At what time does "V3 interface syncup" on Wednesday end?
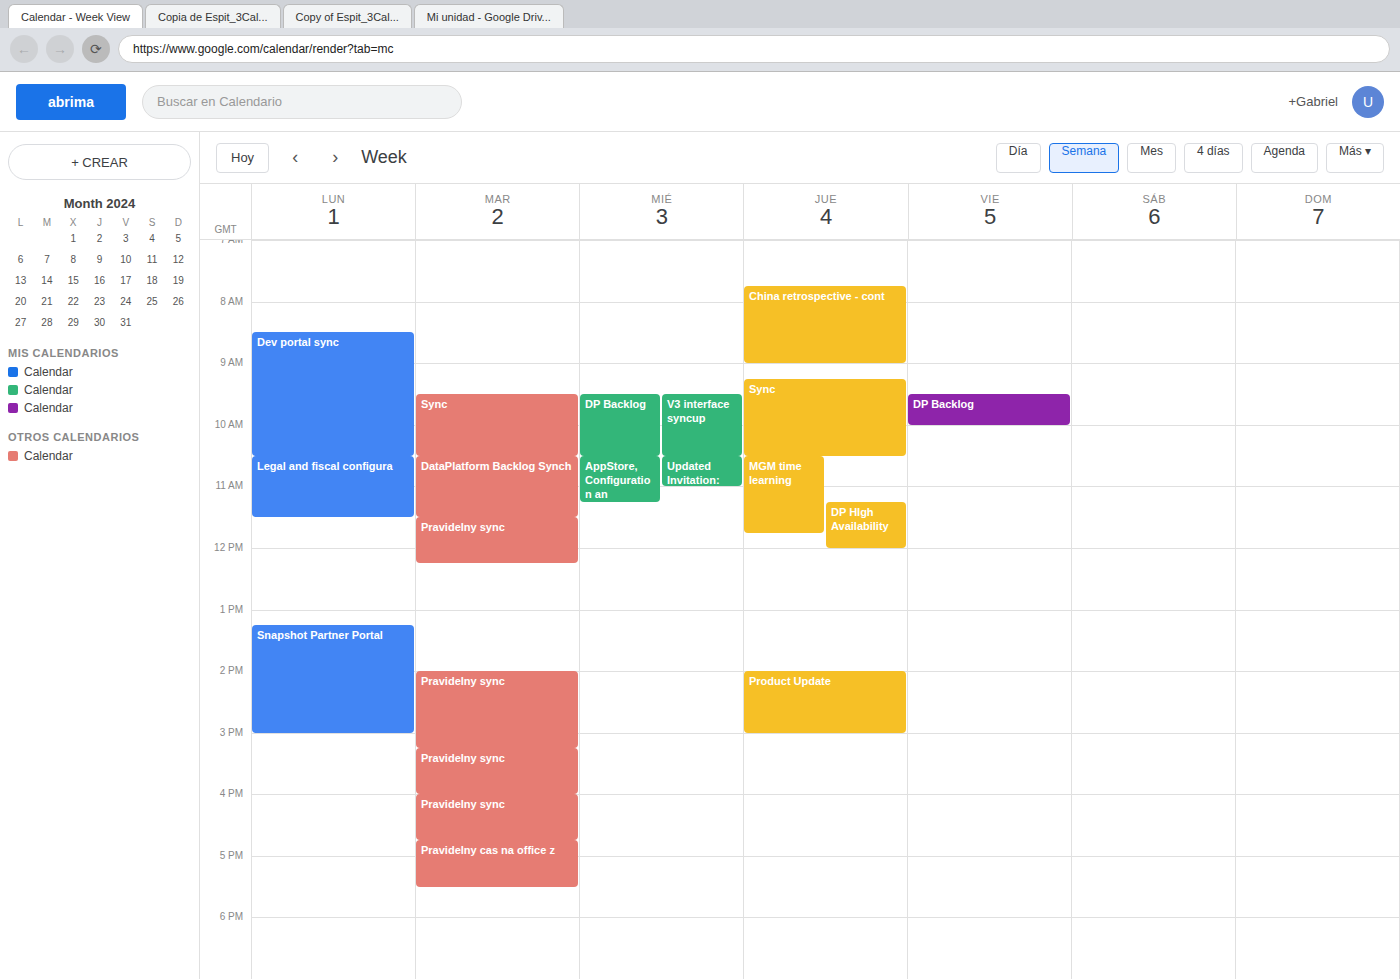
10:30 AM